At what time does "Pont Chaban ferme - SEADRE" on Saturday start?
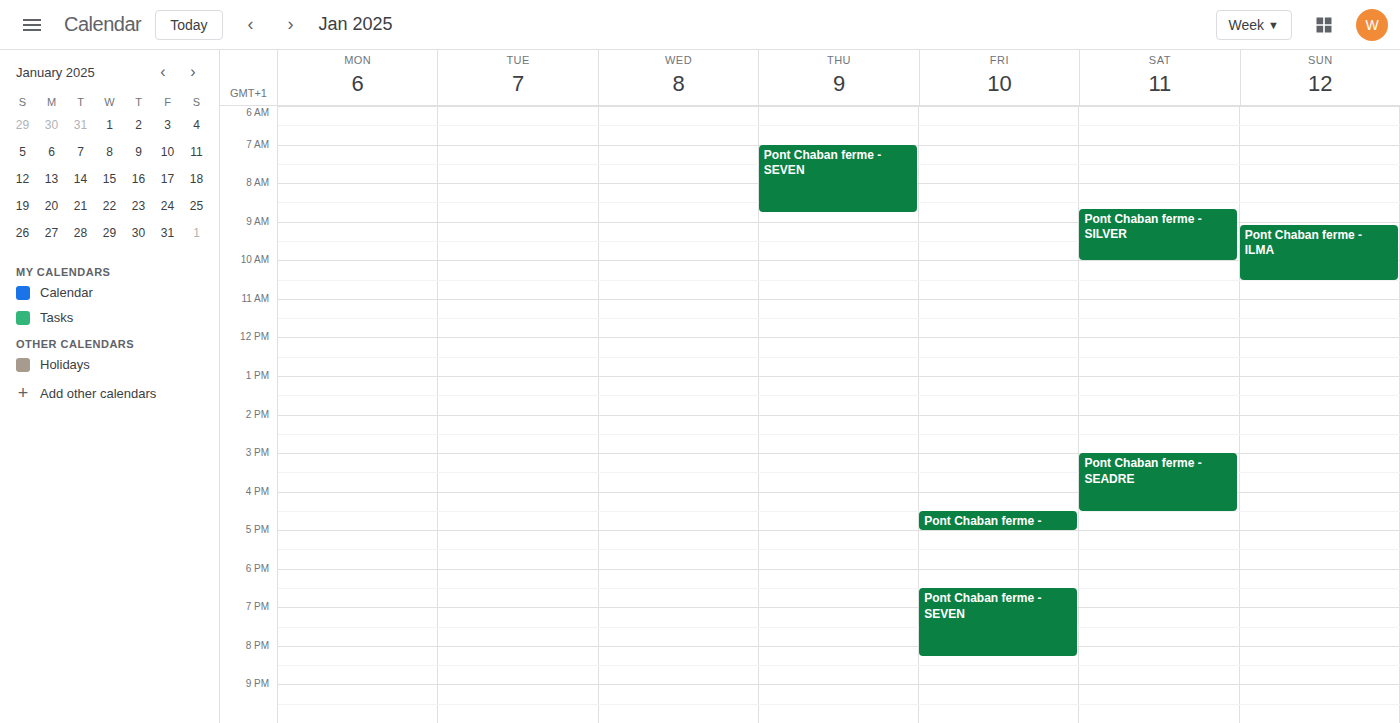
3:00 PM